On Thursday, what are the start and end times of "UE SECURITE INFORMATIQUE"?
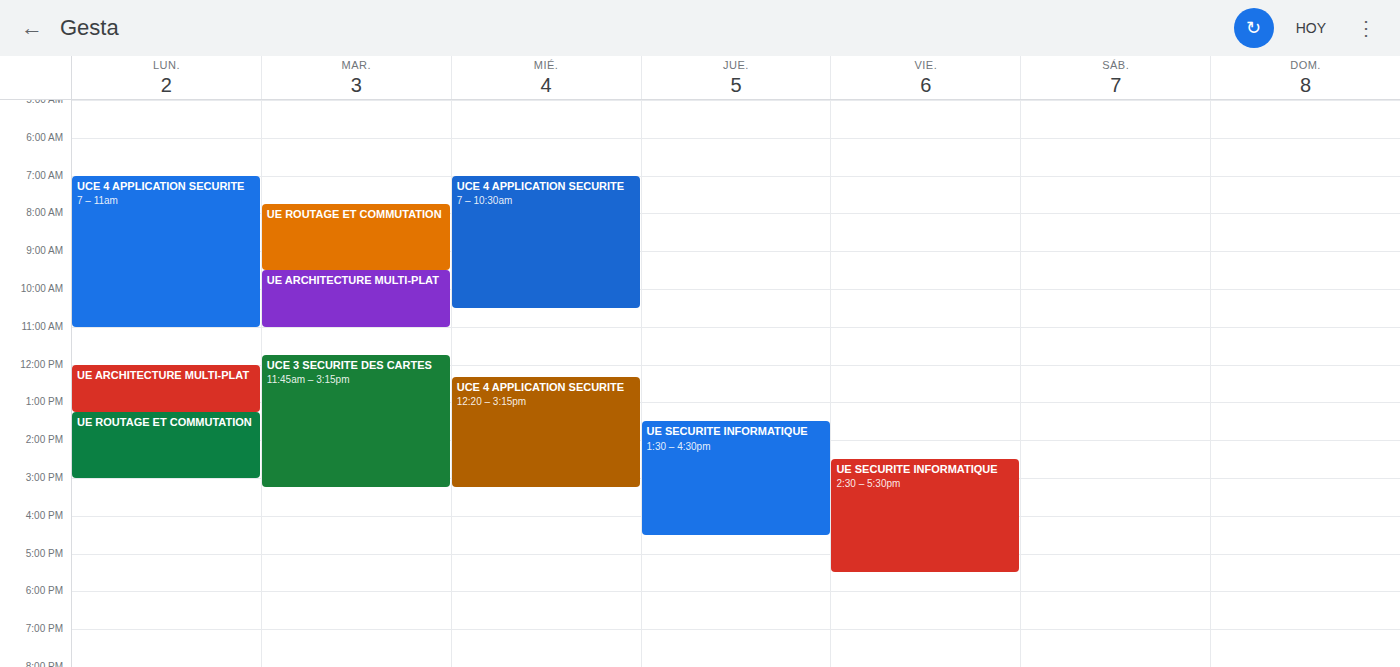
1:30 PM to 4:30 PM